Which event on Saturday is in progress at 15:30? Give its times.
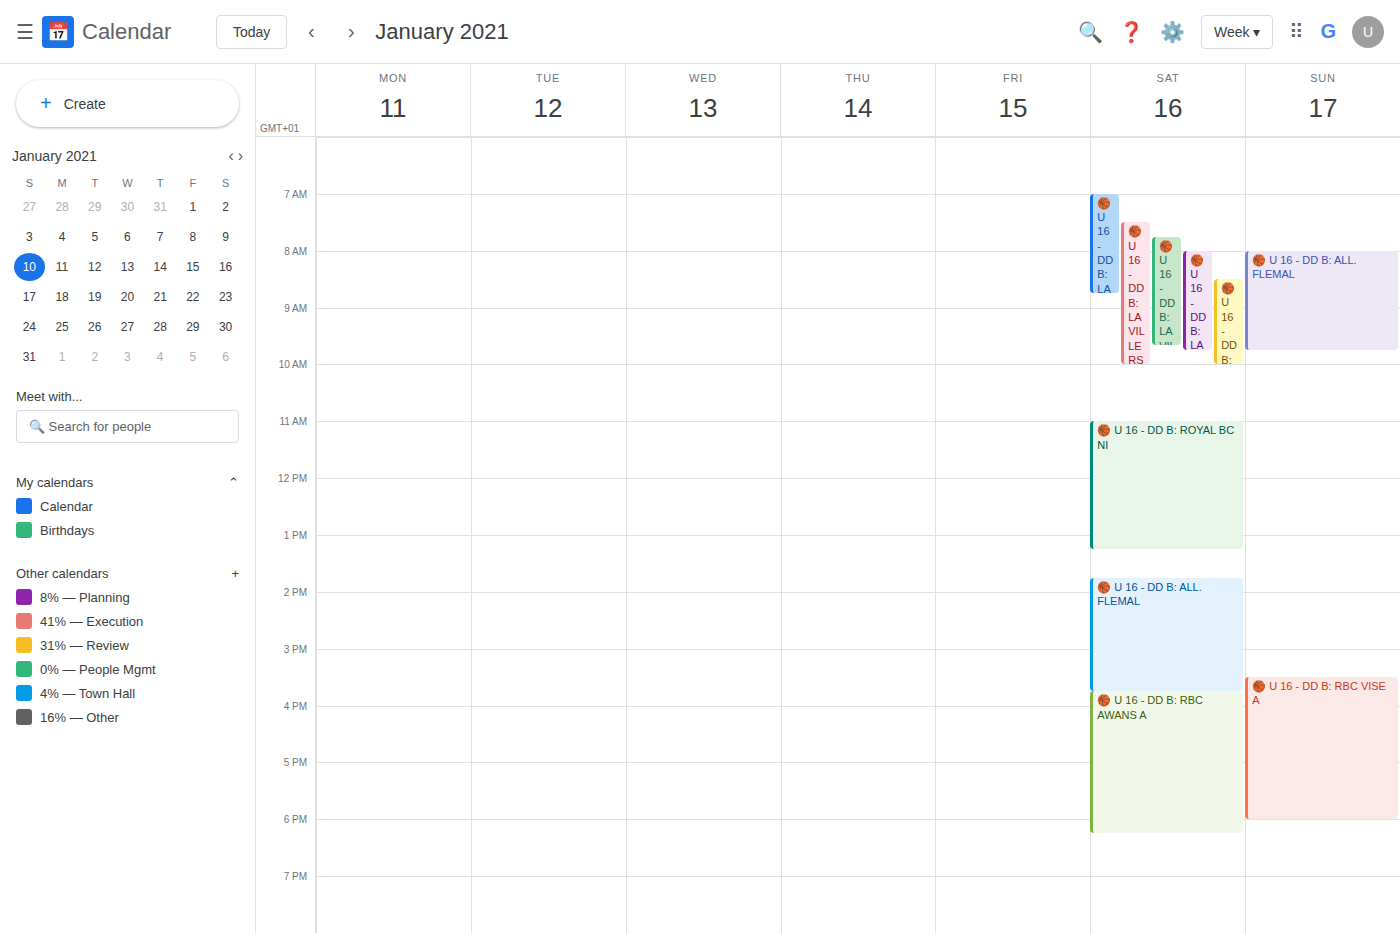
"🏀 U 16 - DD B: ALL. FLEMAL", 13:45 to 15:45